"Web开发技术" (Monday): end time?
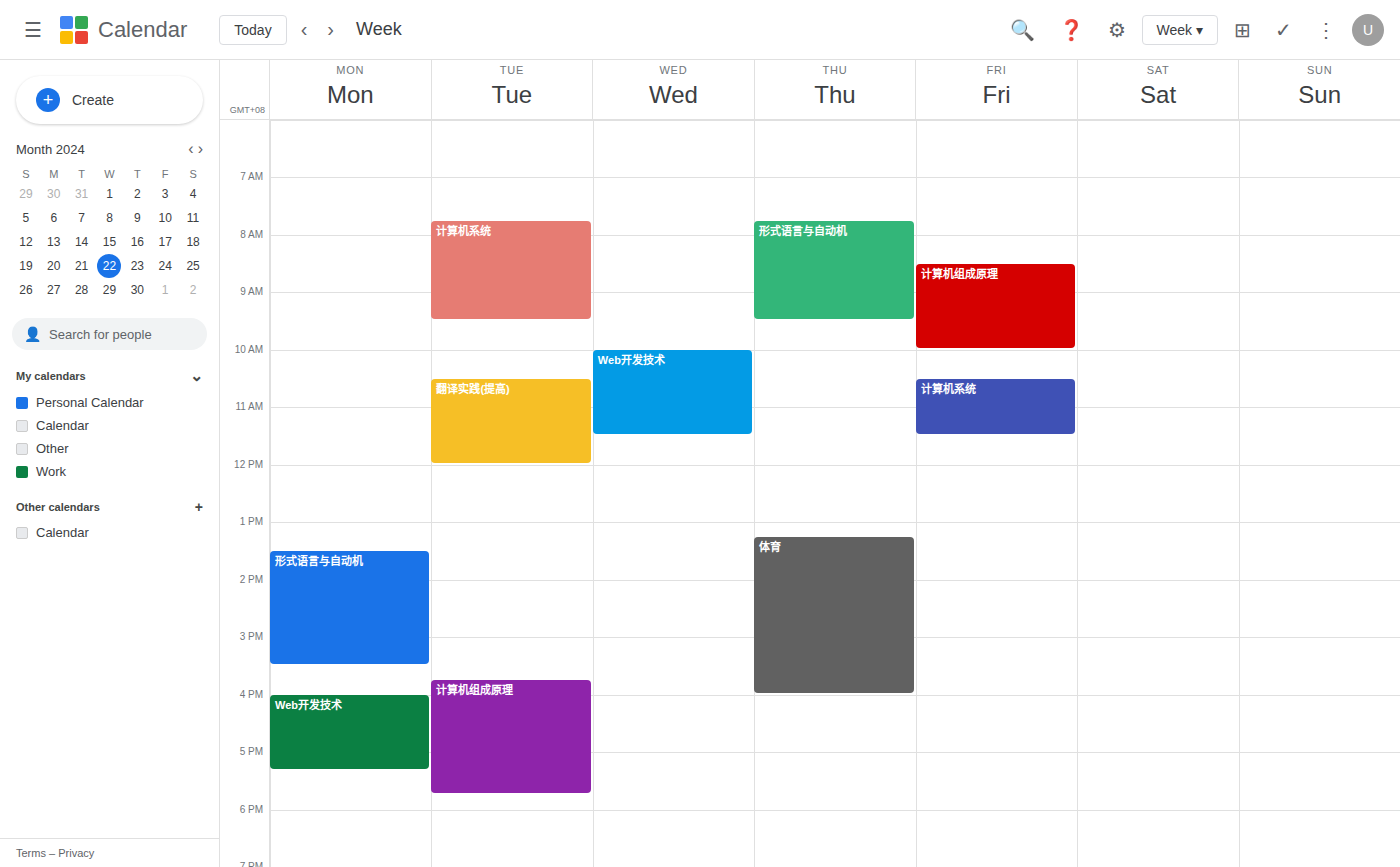
5:20 PM